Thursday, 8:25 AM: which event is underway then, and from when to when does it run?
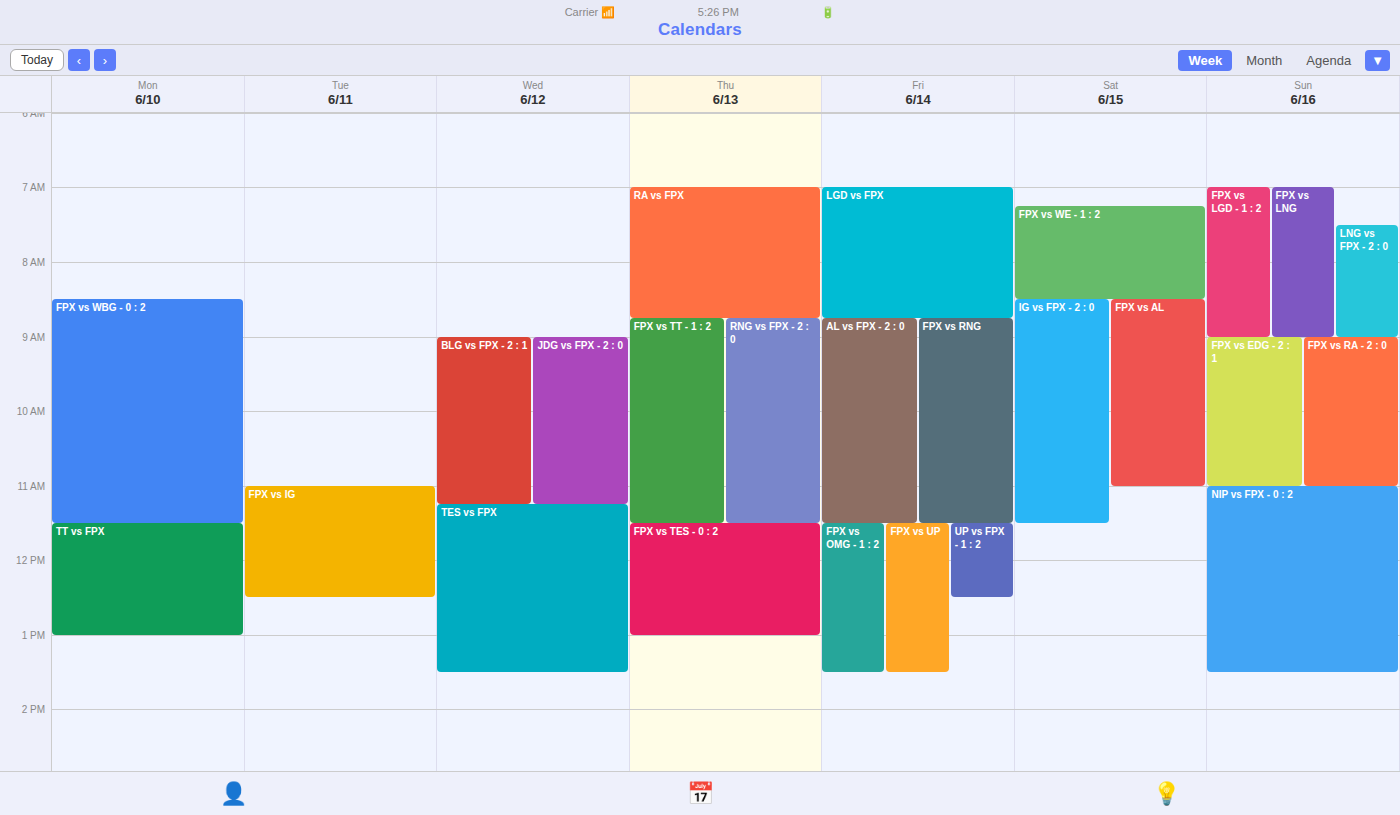
"RA vs FPX", 7:00 AM to 8:45 AM